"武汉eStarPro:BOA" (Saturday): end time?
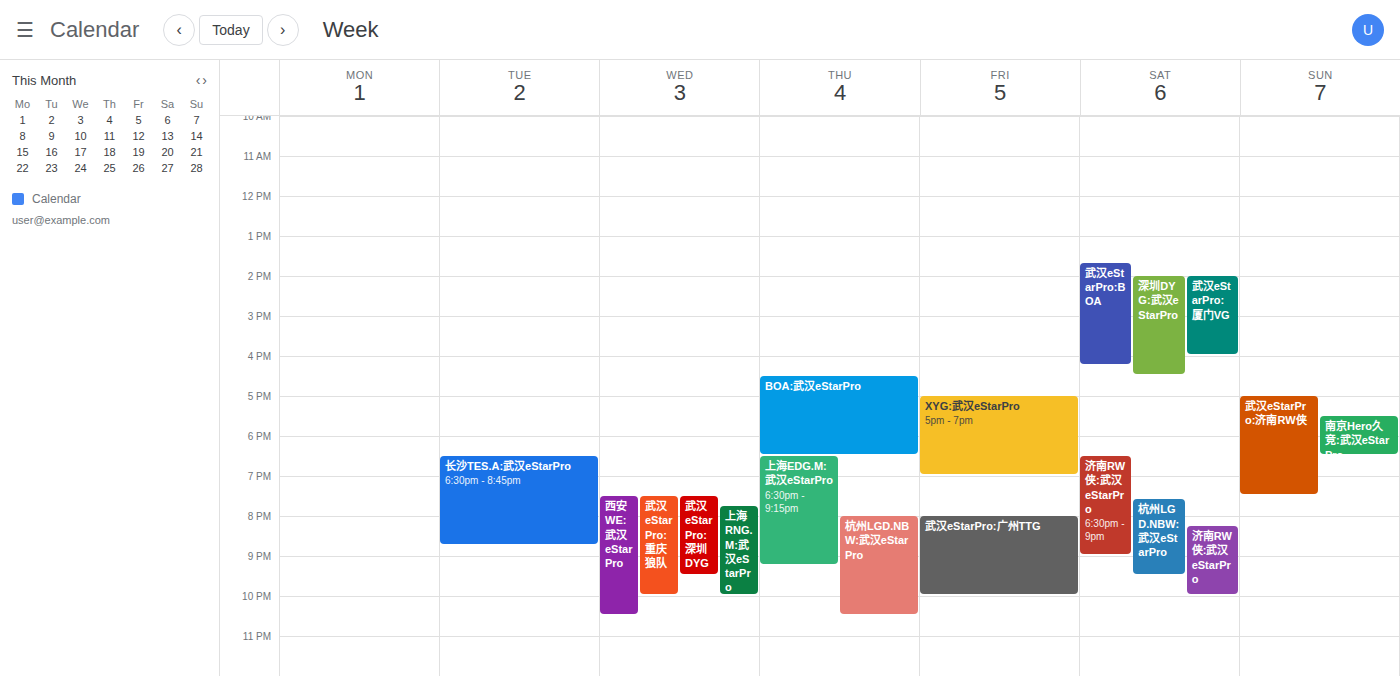
16:15